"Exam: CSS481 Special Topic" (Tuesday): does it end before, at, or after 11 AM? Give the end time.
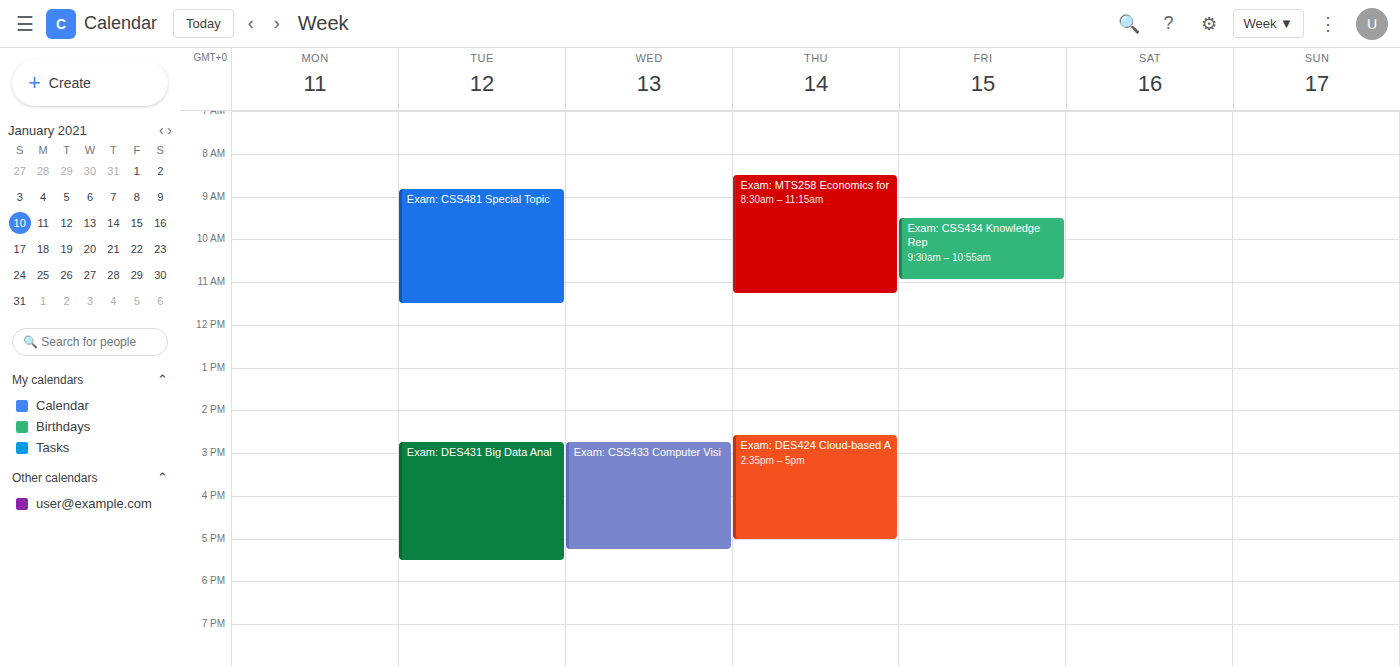
11:30 AM -- after 11 AM, 30 minutes below the 11 AM line.